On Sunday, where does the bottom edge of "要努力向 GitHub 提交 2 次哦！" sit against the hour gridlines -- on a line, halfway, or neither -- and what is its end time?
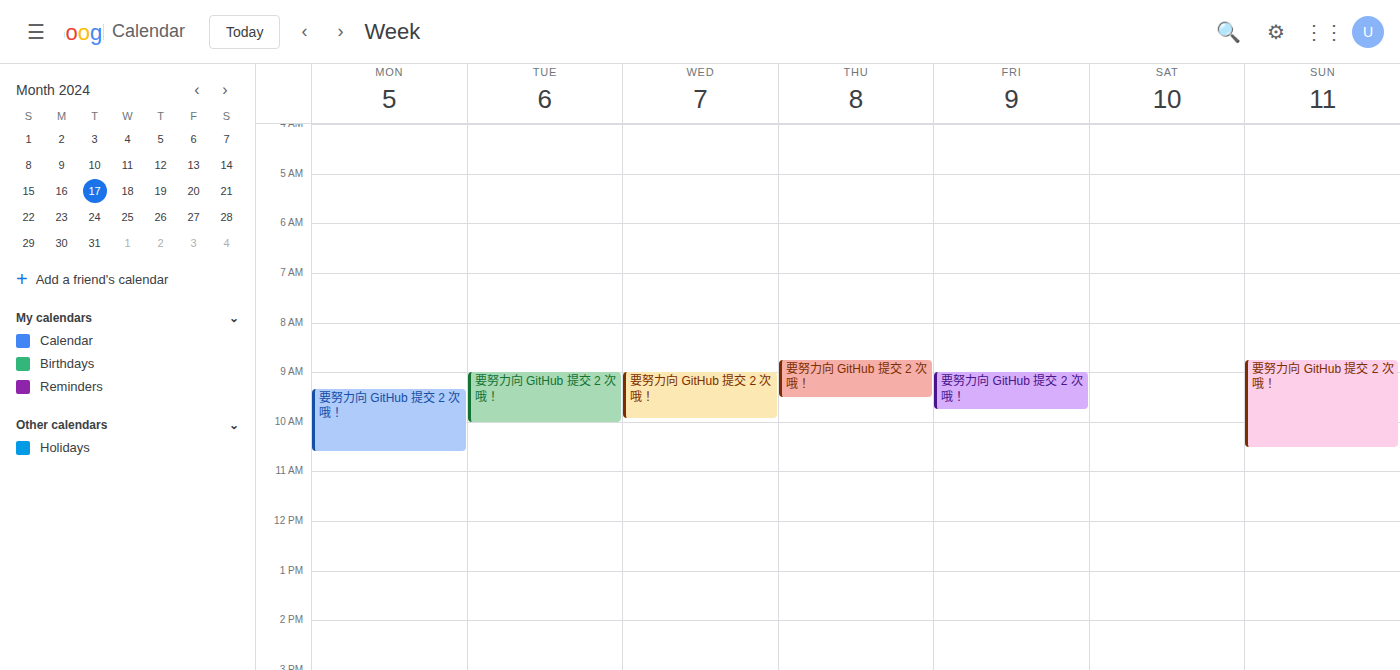
10:30 AM -- halfway between the 10 AM and 11 AM lines.